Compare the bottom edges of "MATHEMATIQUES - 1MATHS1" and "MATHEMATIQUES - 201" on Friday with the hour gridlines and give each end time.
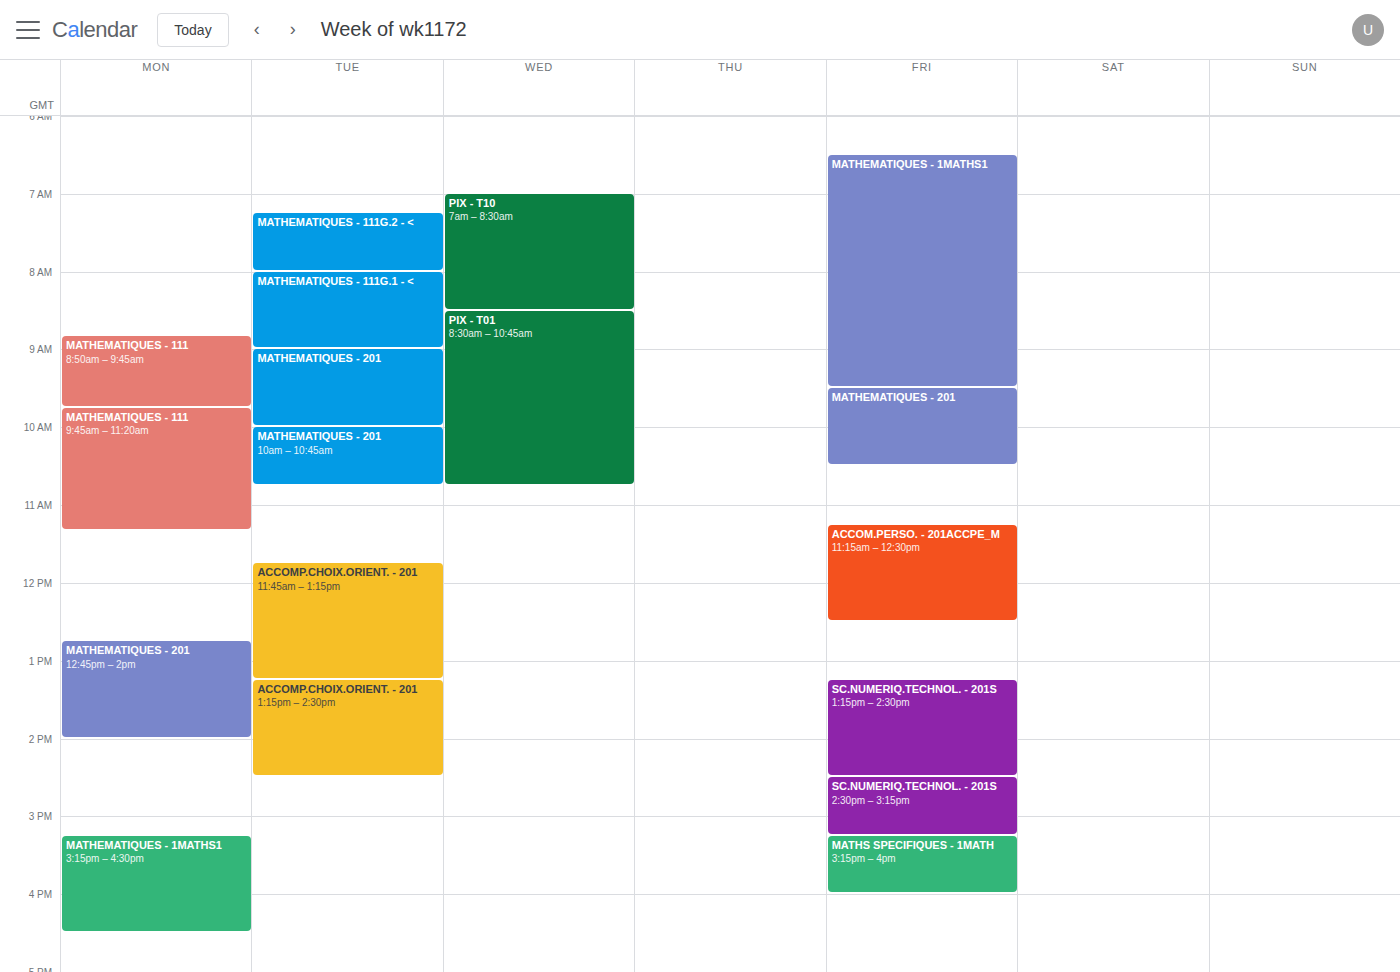
"MATHEMATIQUES - 1MATHS1": 9:30 AM, halfway between the 9 AM and 10 AM lines. "MATHEMATIQUES - 201": 10:30 AM, halfway between the 10 AM and 11 AM lines.